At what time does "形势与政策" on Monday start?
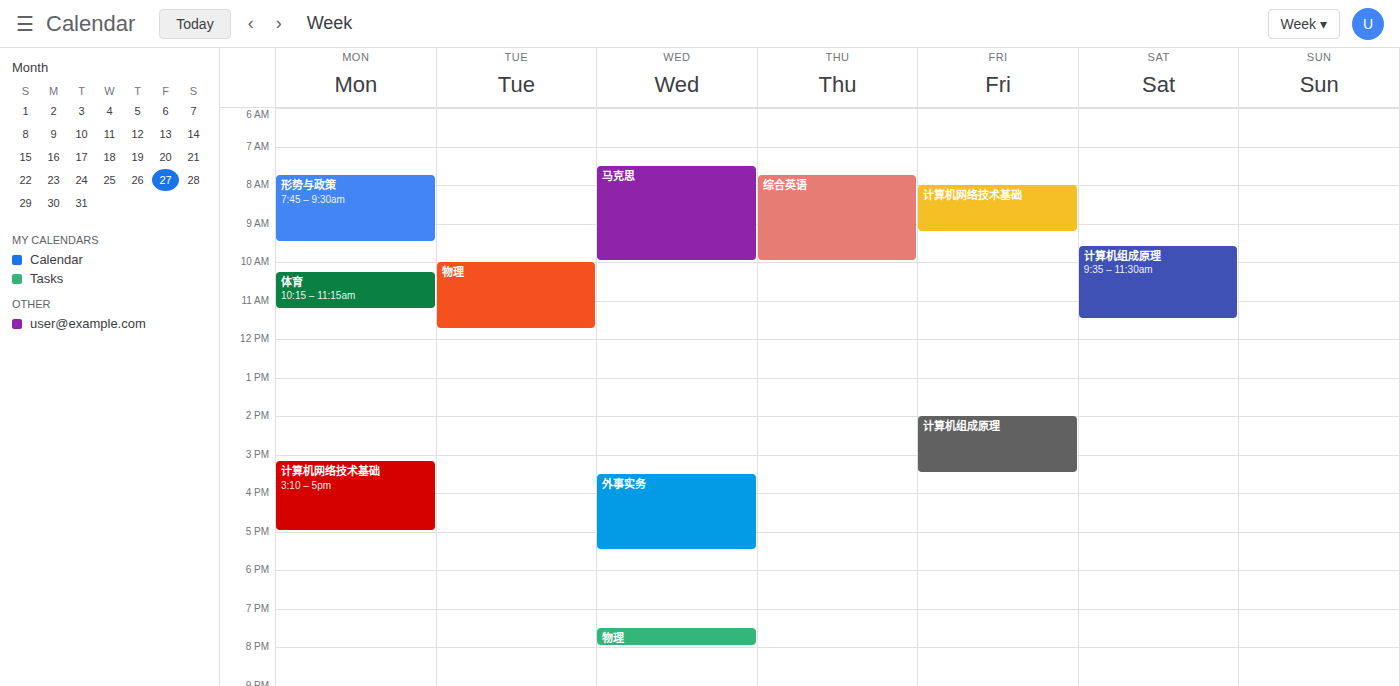
7:45 AM